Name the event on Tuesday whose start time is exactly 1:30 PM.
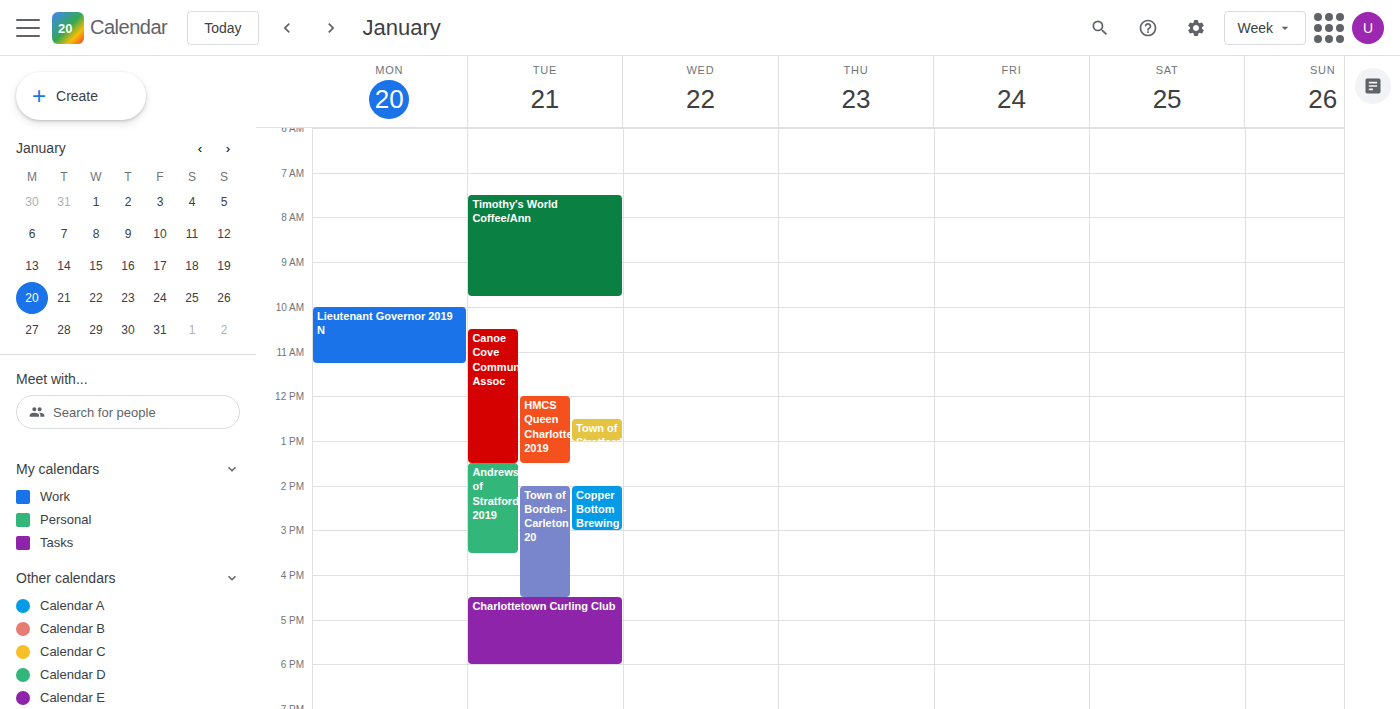
"Andrews of Stratford 2019"